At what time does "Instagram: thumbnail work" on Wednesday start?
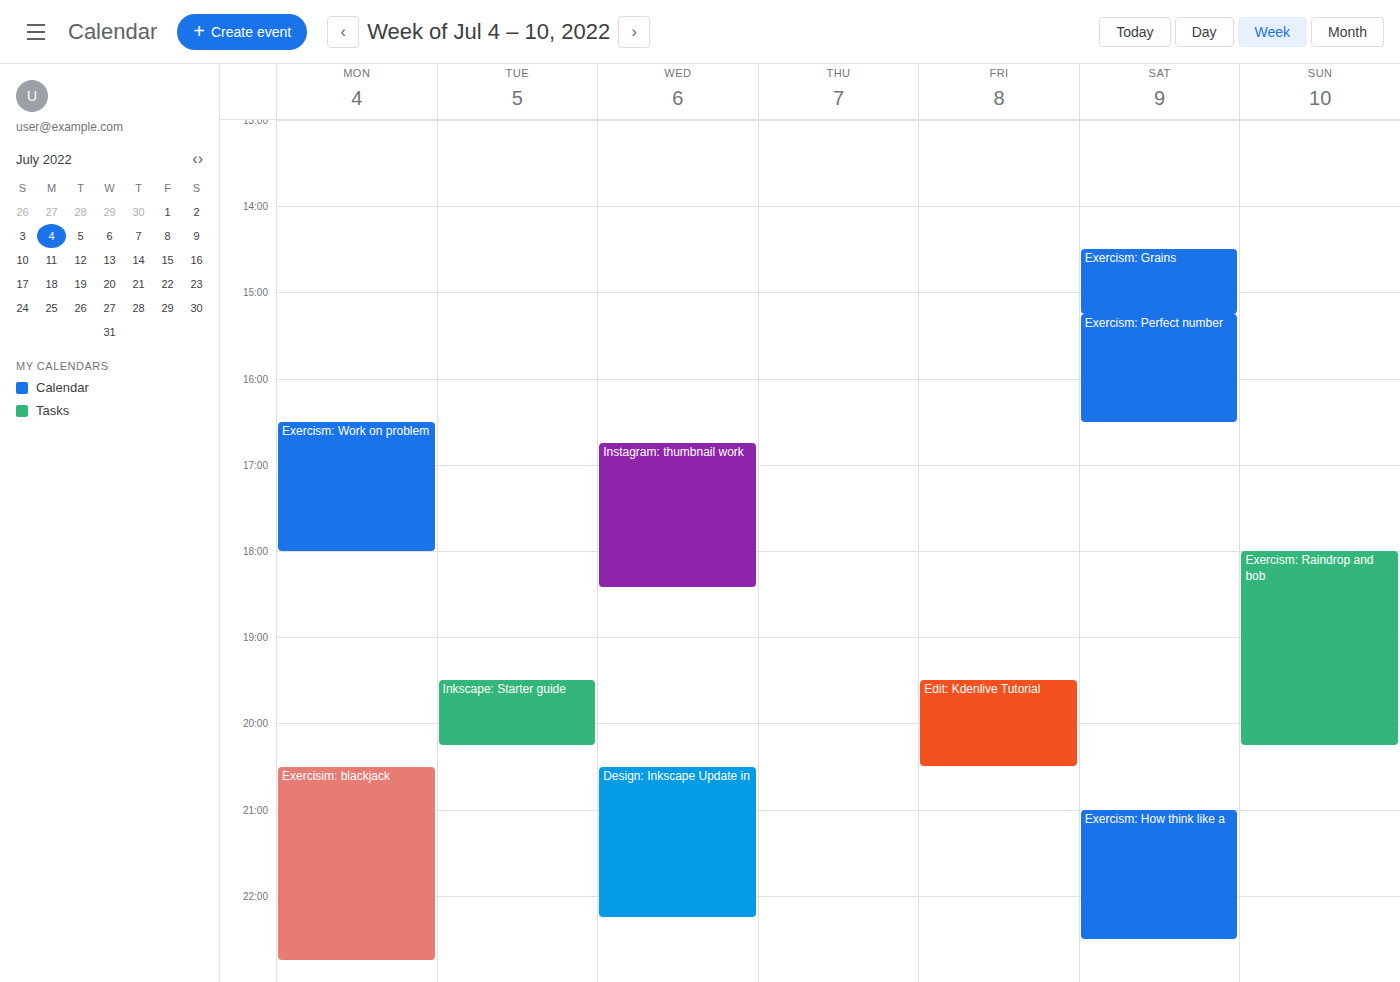
4:45 PM